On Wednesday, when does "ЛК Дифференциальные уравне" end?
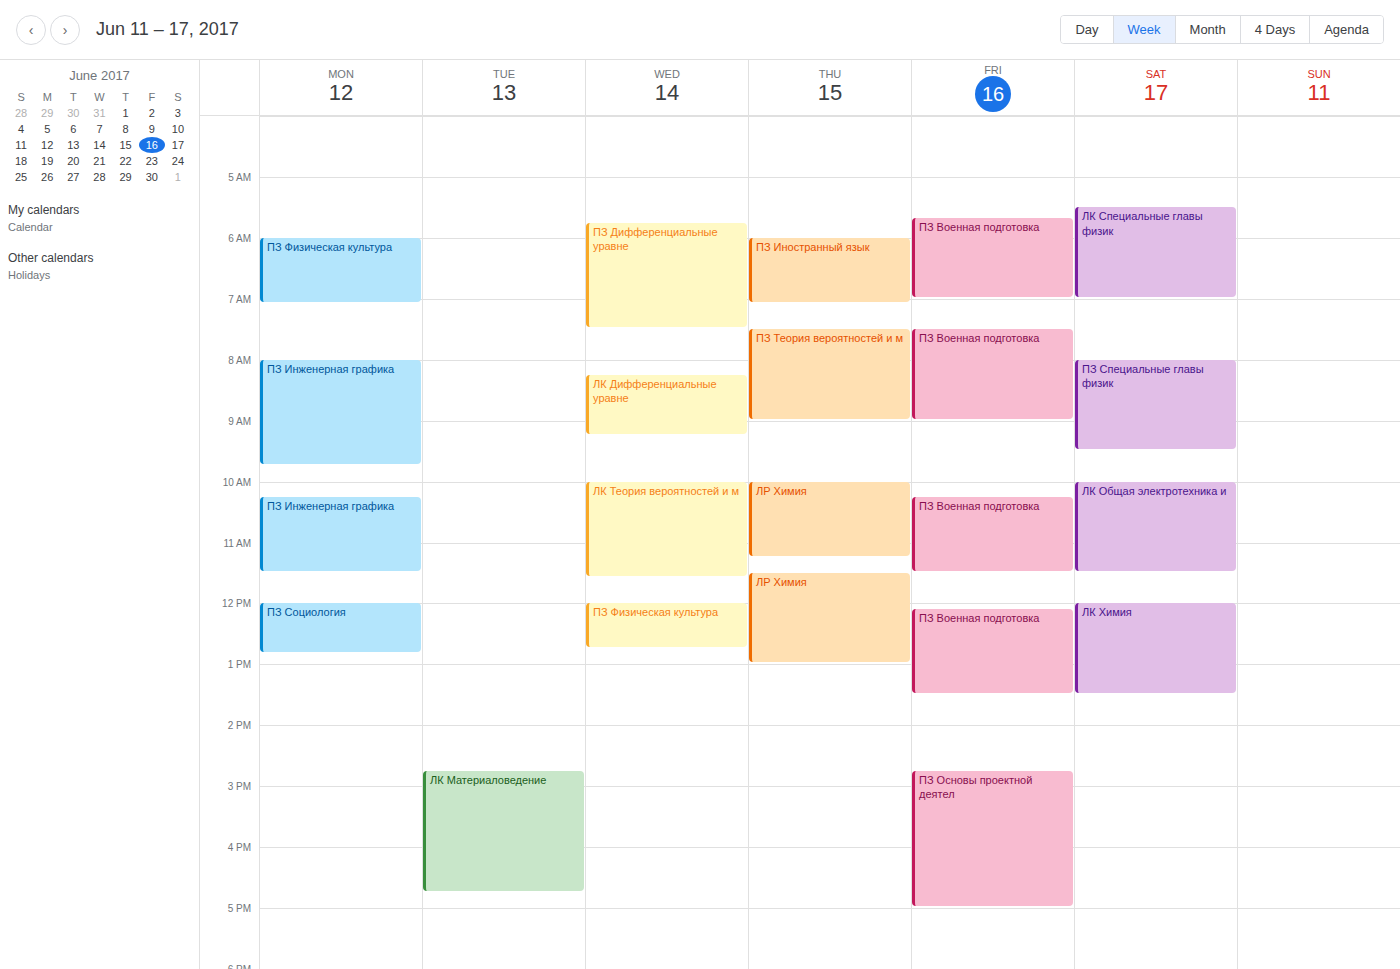
9:15 AM